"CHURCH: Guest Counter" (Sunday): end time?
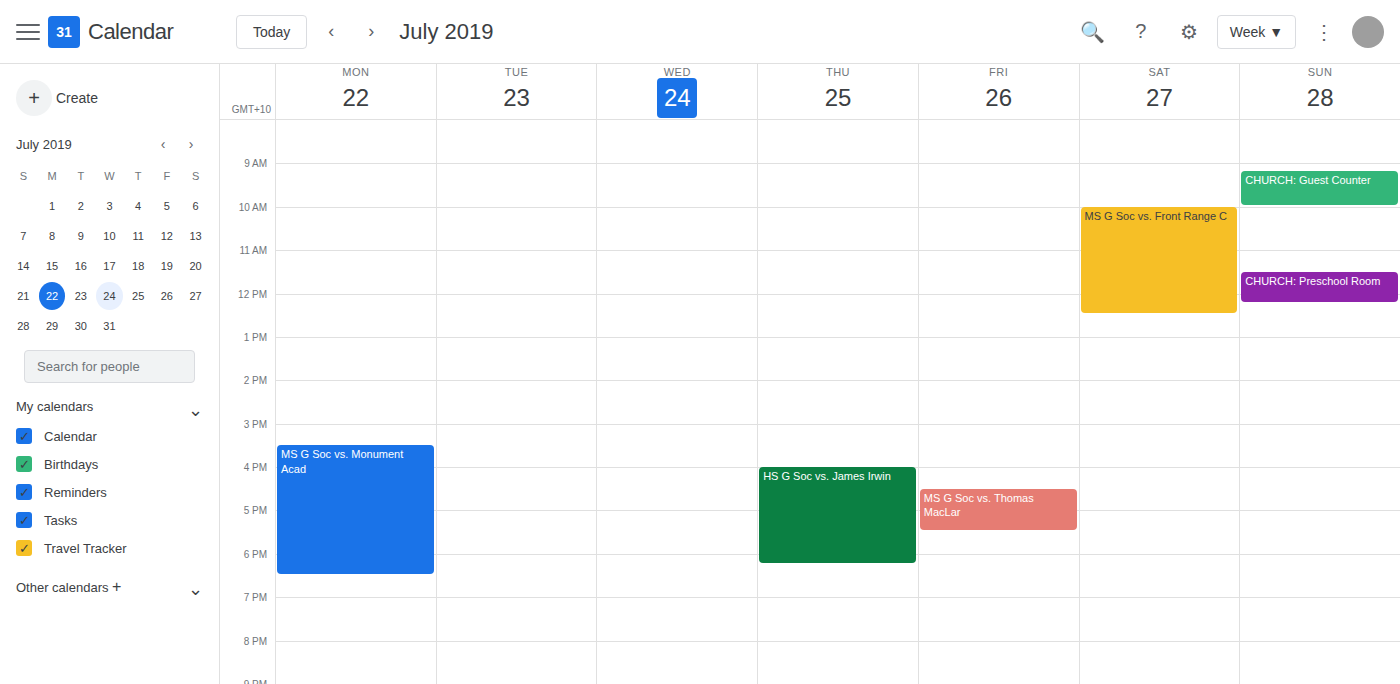
10:00 AM